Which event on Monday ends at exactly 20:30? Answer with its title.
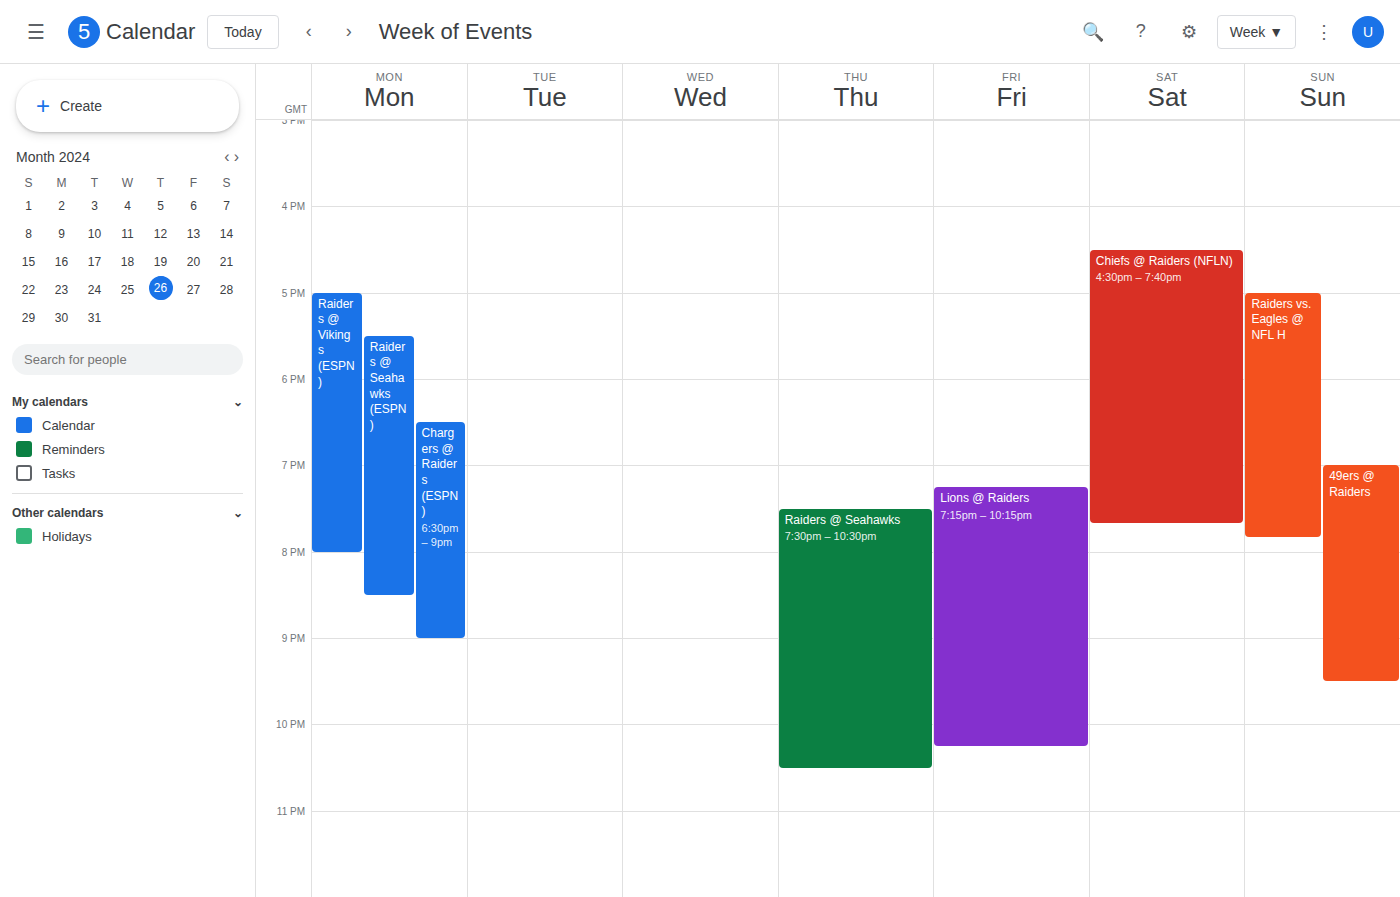
"Raiders @ Seahawks (ESPN)"